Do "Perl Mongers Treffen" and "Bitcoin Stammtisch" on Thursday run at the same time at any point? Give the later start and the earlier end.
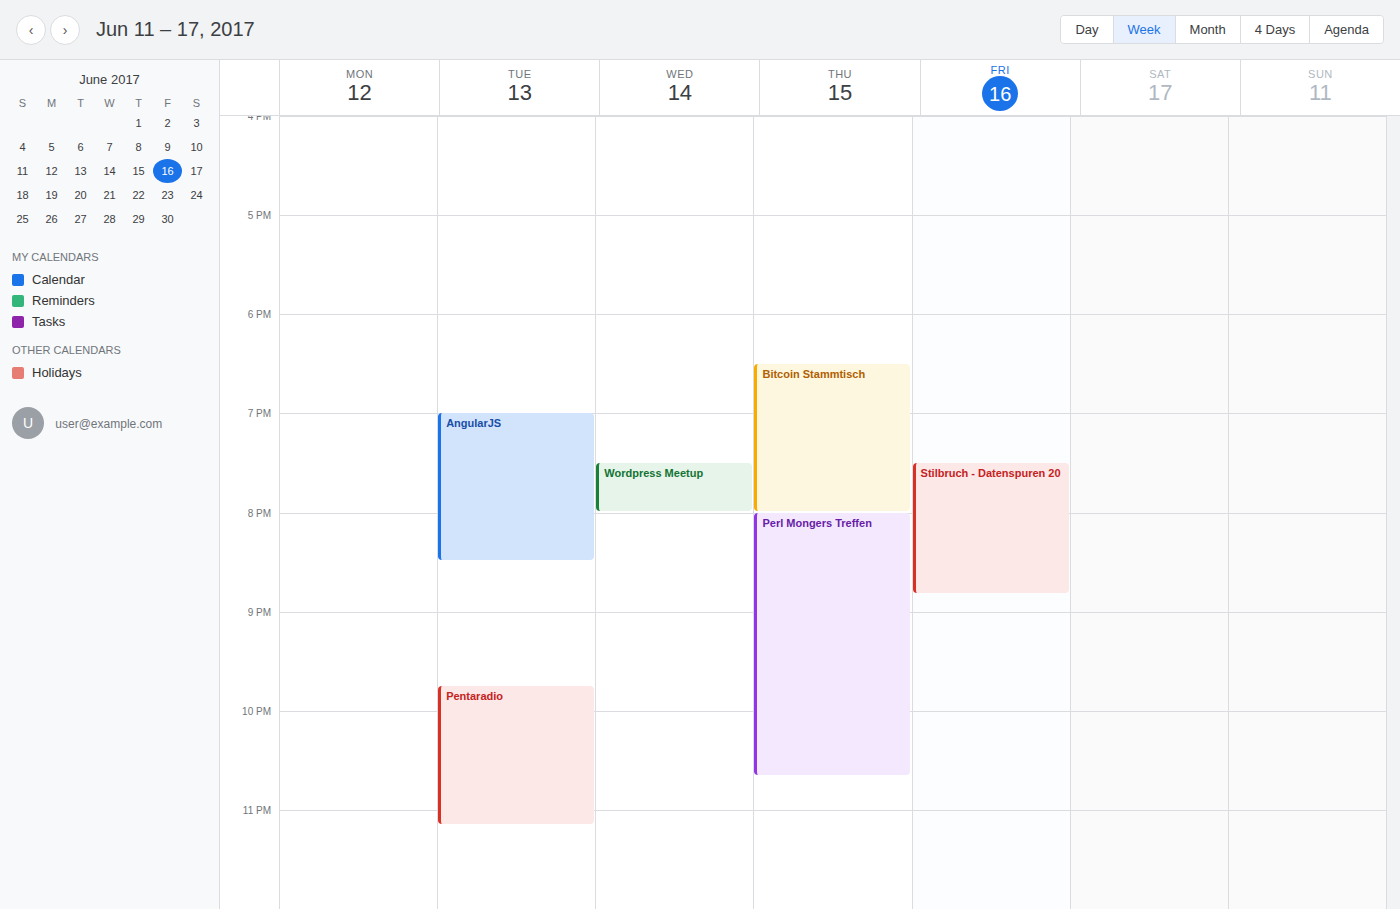
"Bitcoin Stammtisch" ends at 8:00 PM, exactly when "Perl Mongers Treffen" starts -- they touch but do not overlap.